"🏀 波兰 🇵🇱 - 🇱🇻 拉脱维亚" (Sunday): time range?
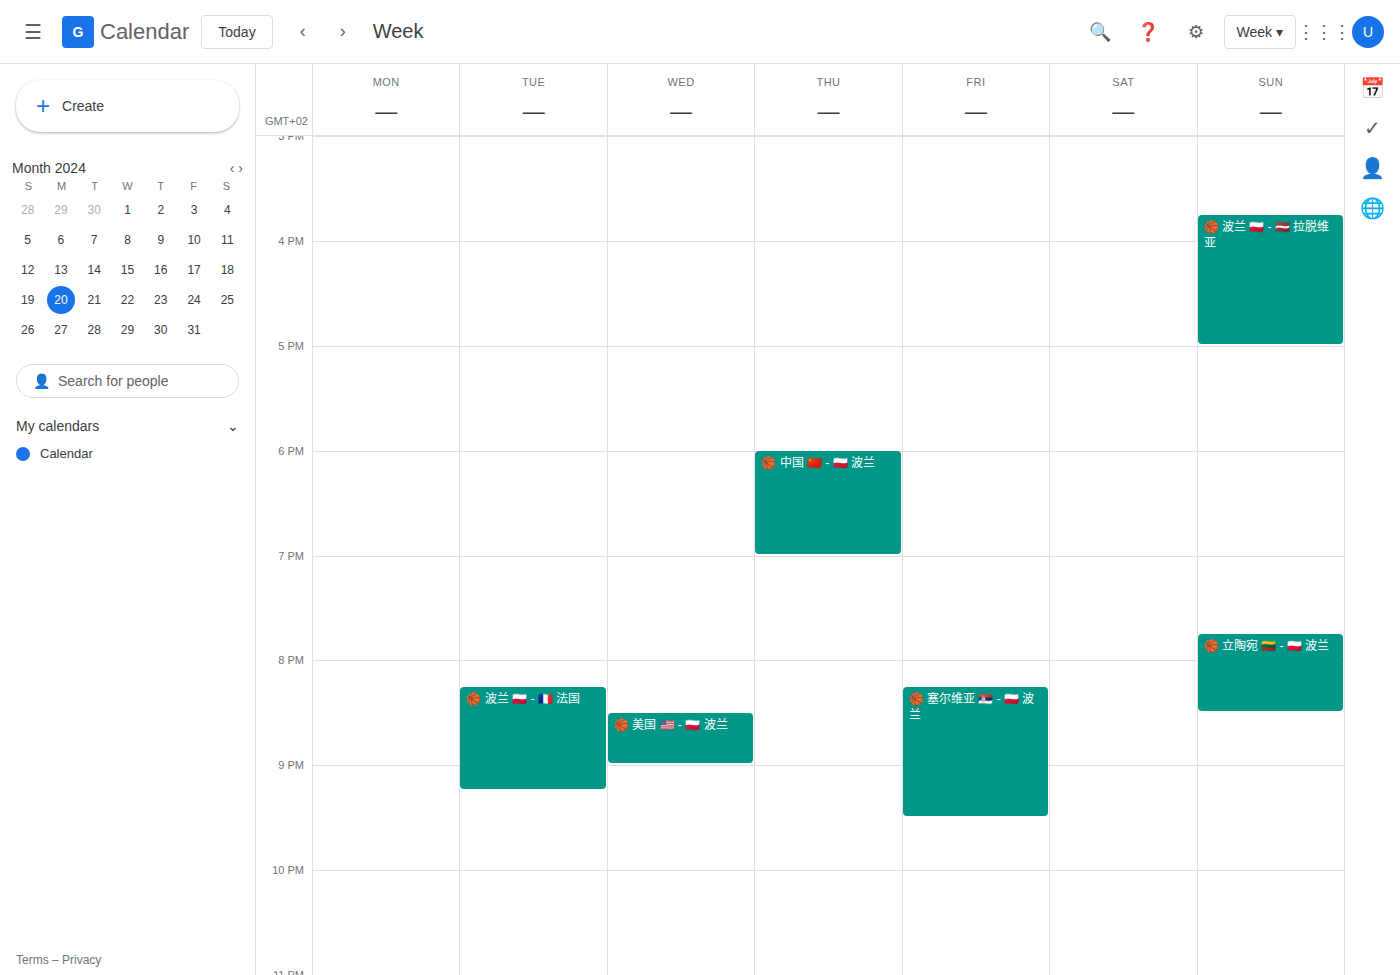
3:45 PM to 5:00 PM